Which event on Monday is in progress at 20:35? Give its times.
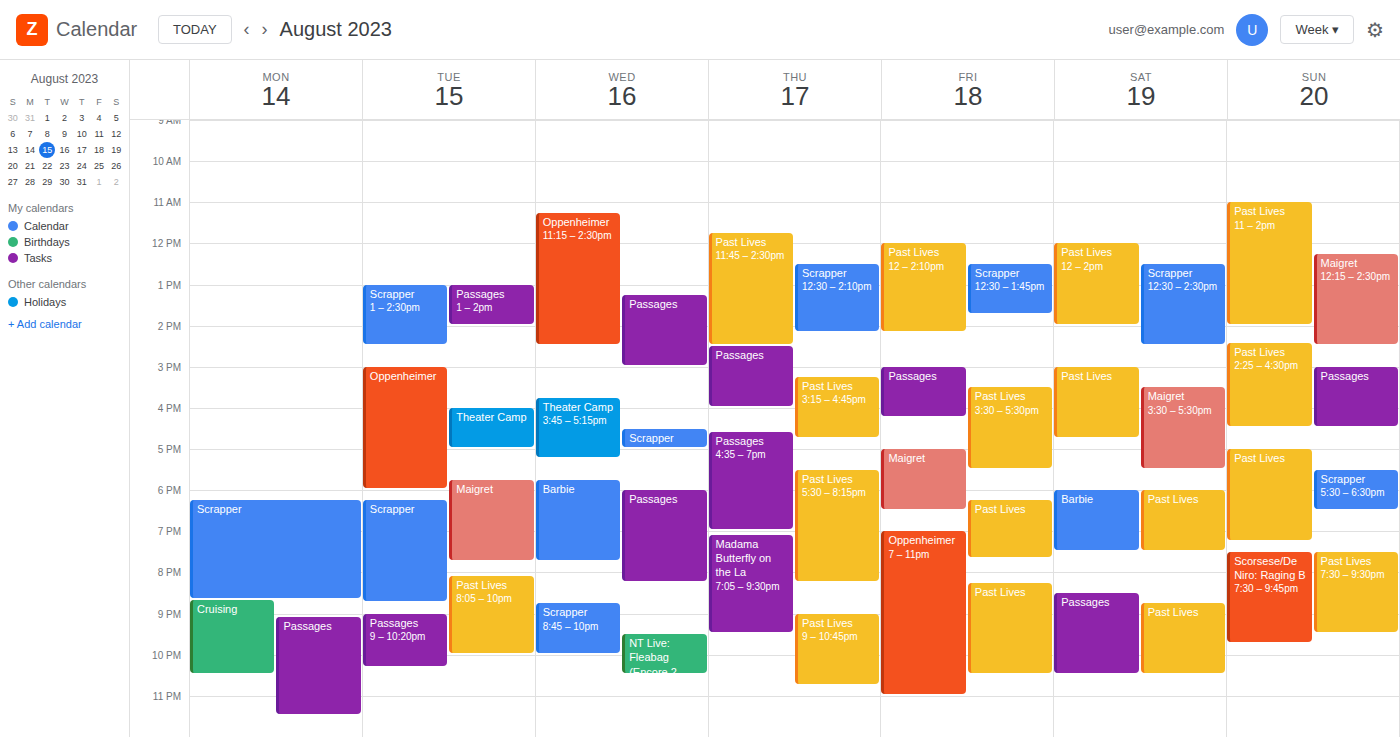
"Scrapper", 18:15 to 20:40